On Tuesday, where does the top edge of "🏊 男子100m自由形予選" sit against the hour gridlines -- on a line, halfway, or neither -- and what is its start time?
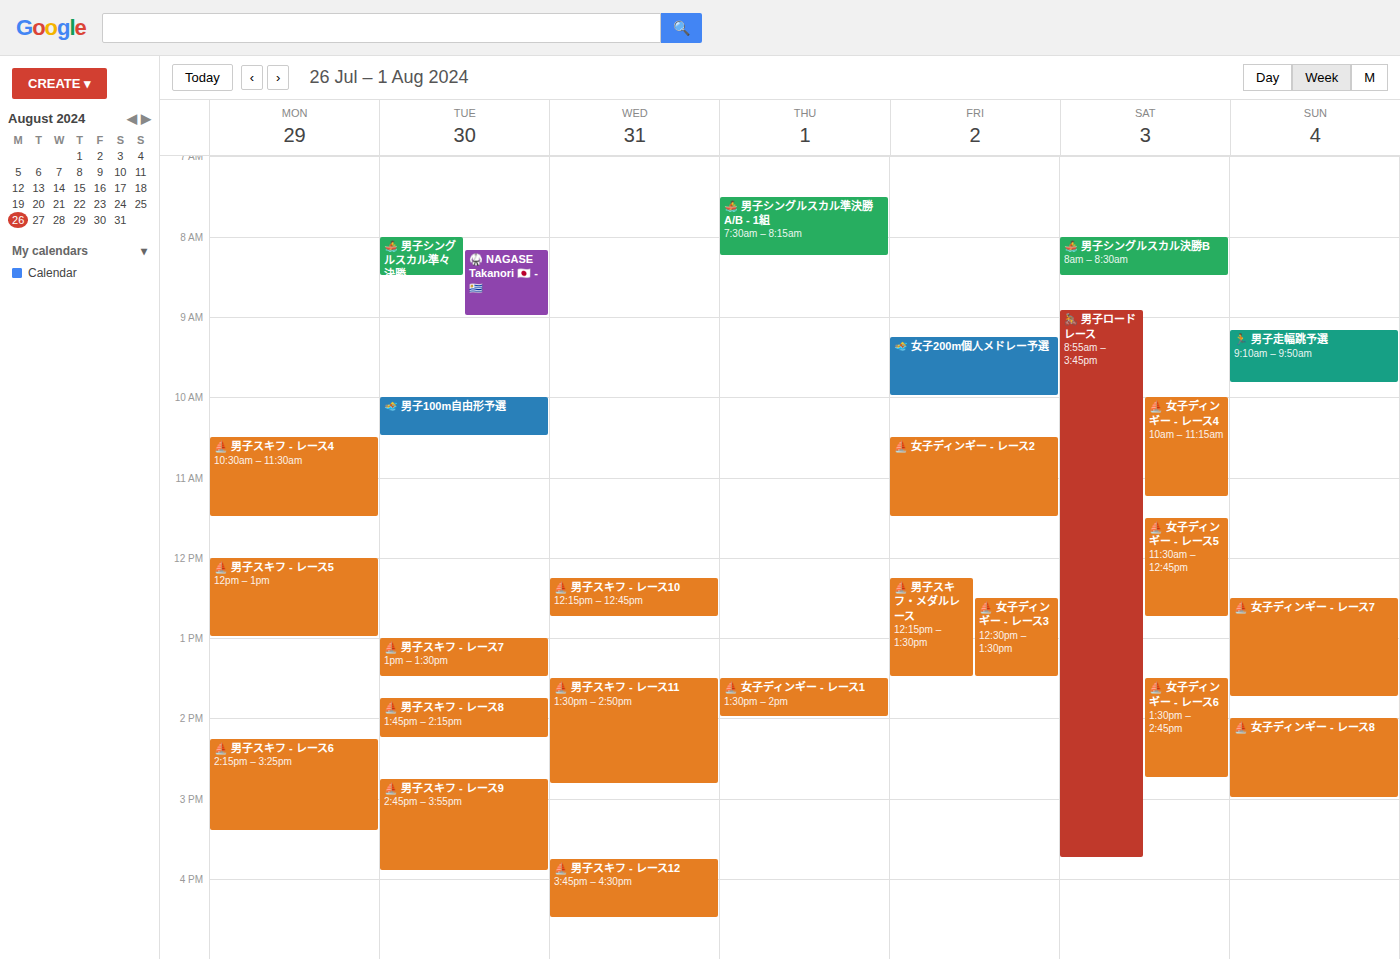
10:00 AM -- exactly on the 10 AM line.